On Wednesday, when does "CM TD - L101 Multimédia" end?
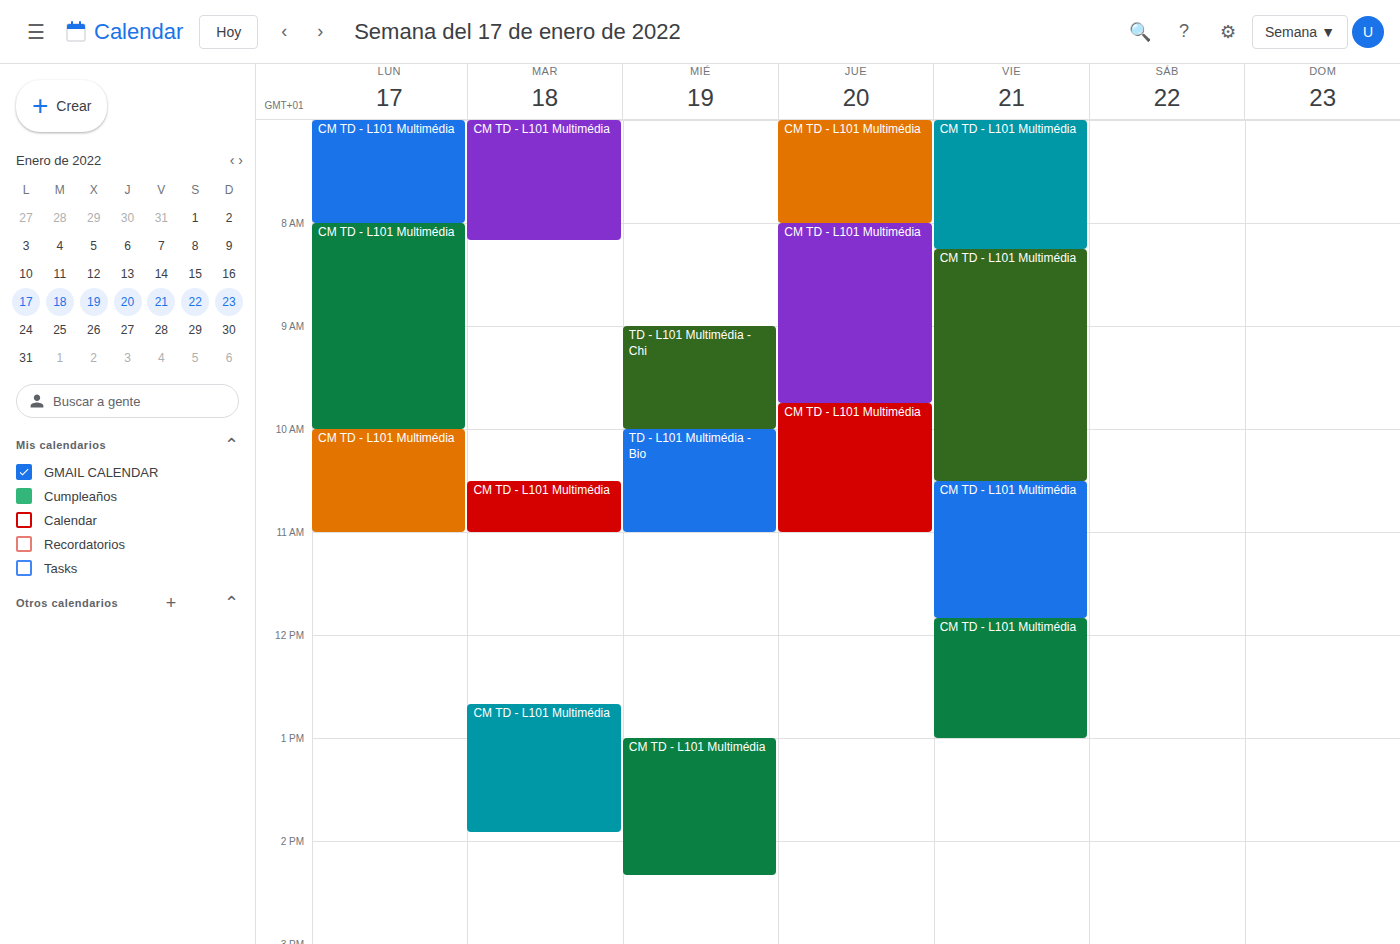
2:20 PM